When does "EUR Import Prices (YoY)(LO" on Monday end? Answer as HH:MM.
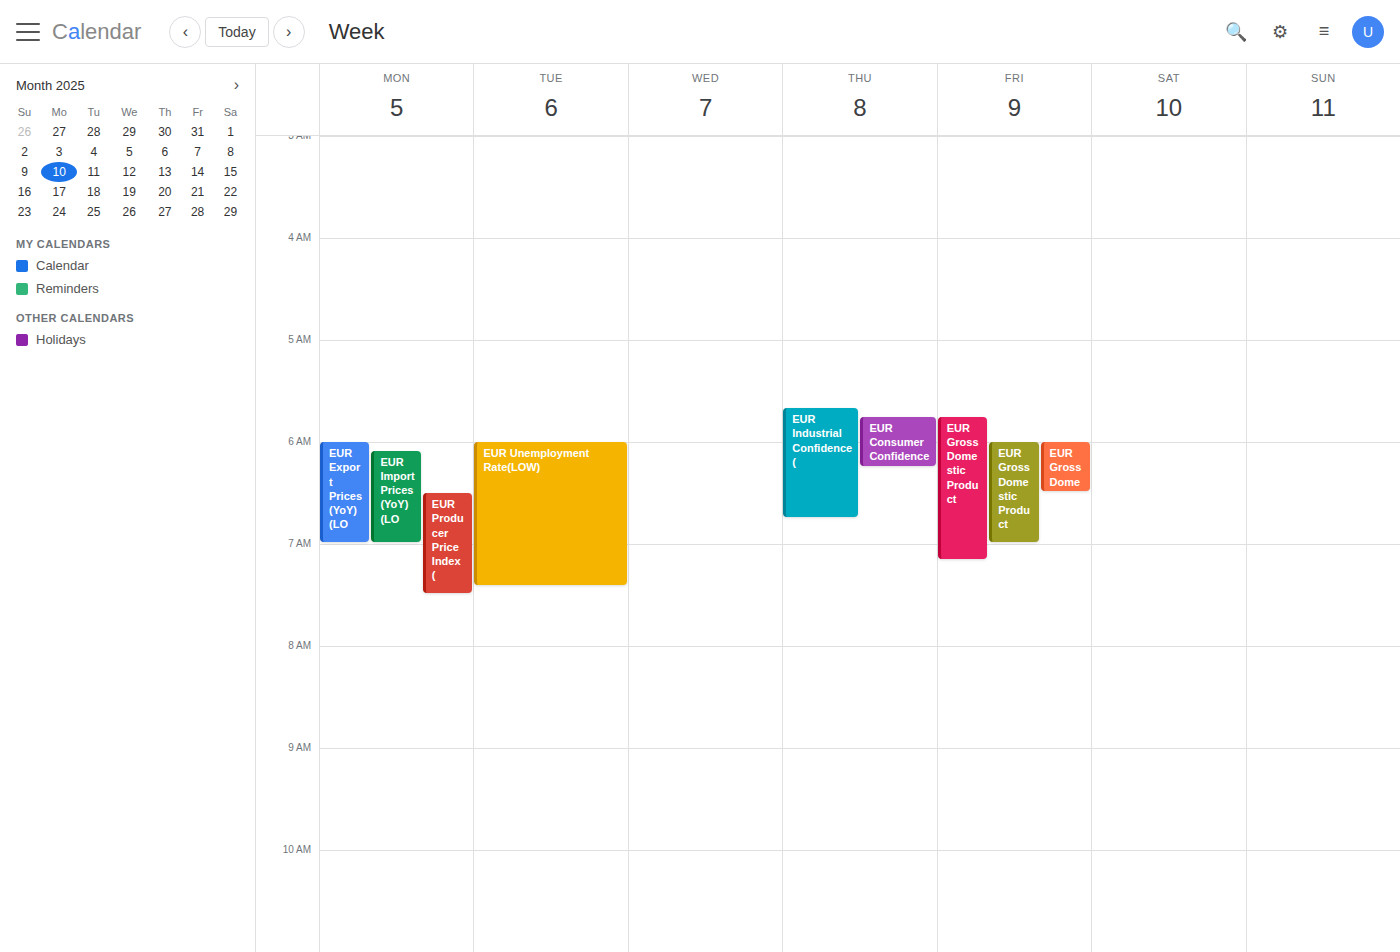
07:00